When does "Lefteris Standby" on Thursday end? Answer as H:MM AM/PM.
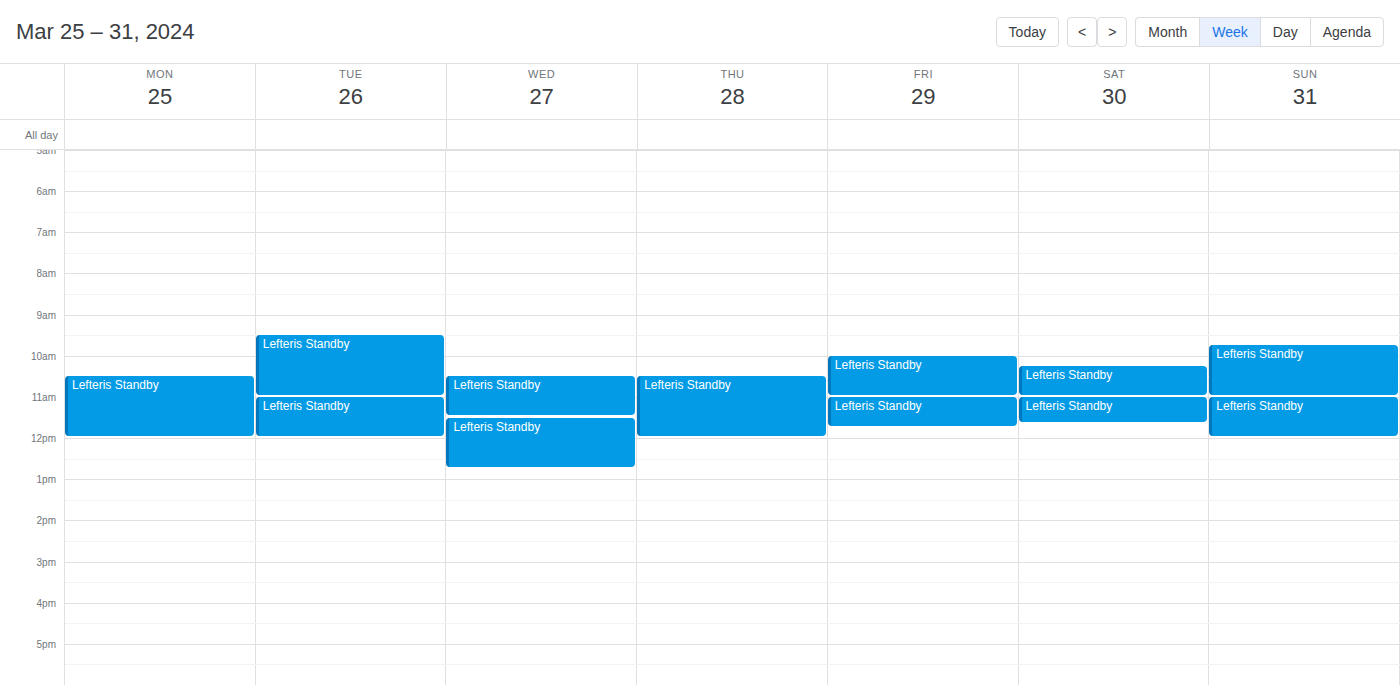
12:00 PM